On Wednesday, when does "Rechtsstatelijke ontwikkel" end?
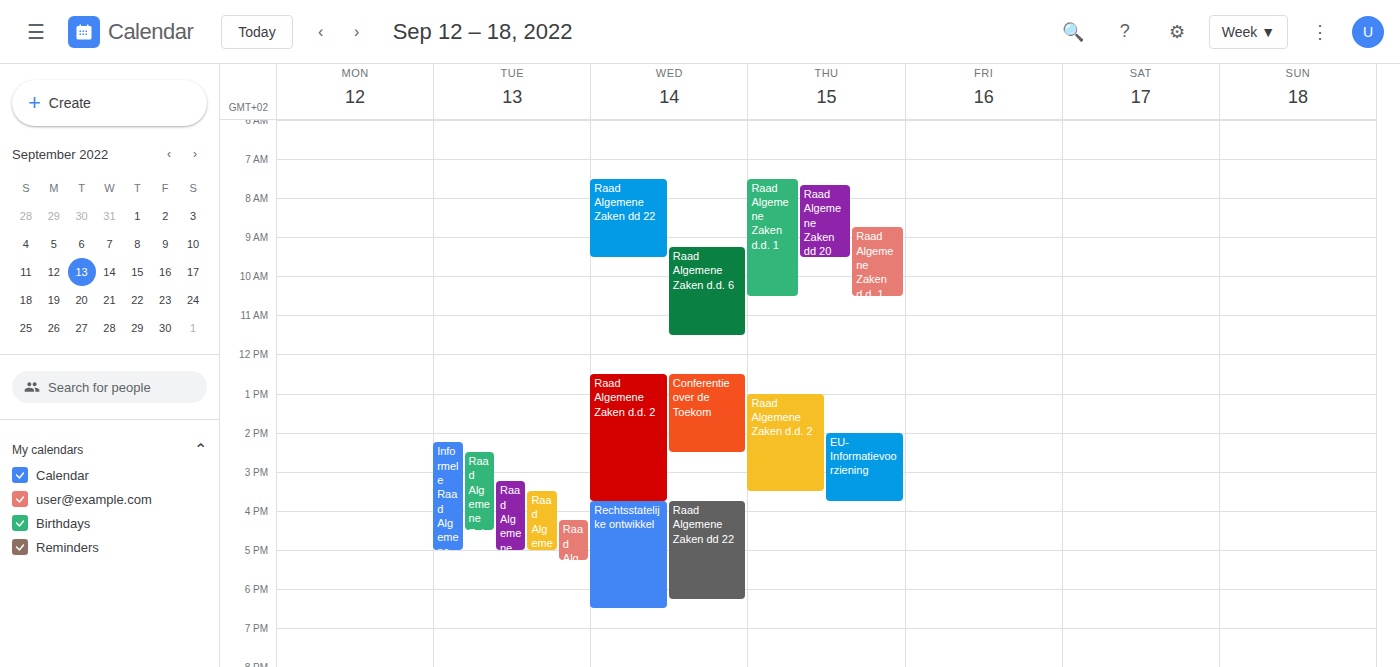
6:30 PM